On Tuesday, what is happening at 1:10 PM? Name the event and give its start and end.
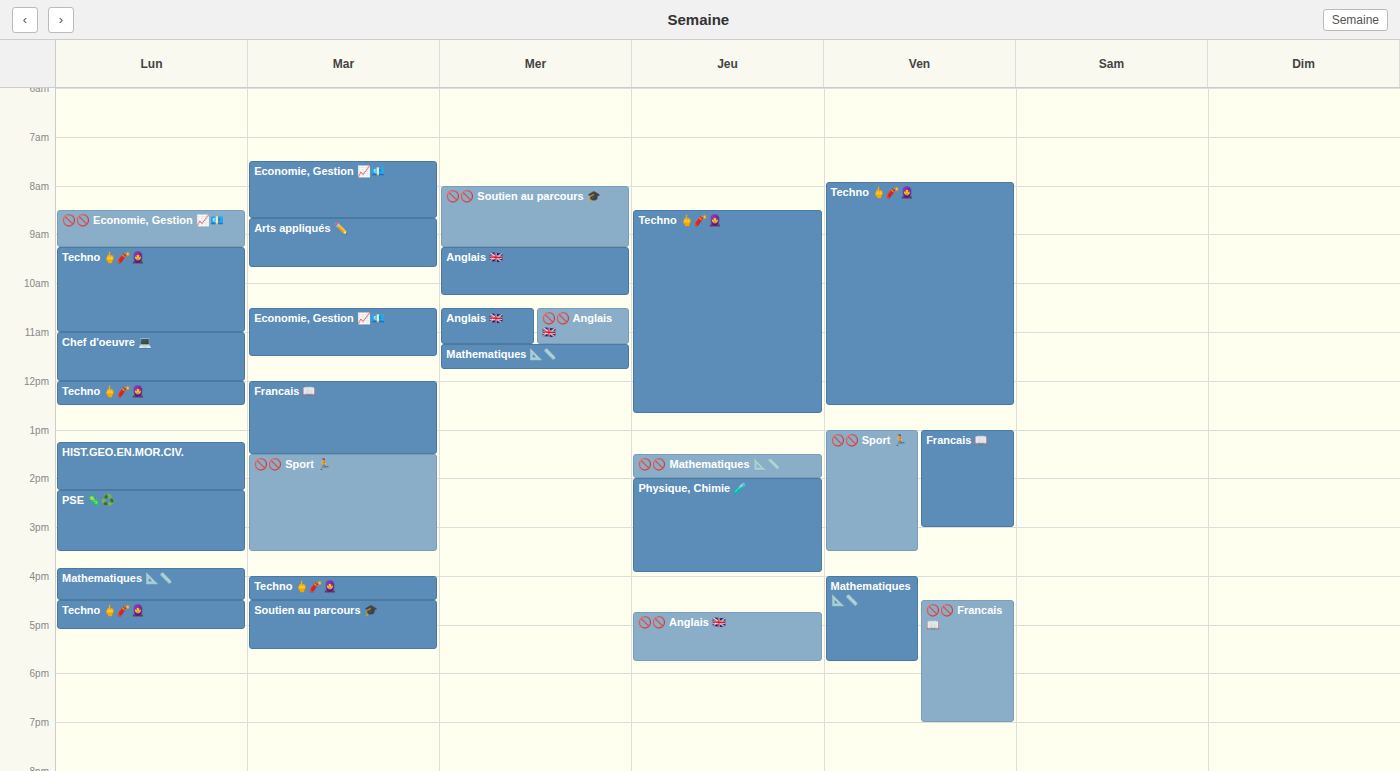
"Francais 📖", 12:00 PM to 1:30 PM